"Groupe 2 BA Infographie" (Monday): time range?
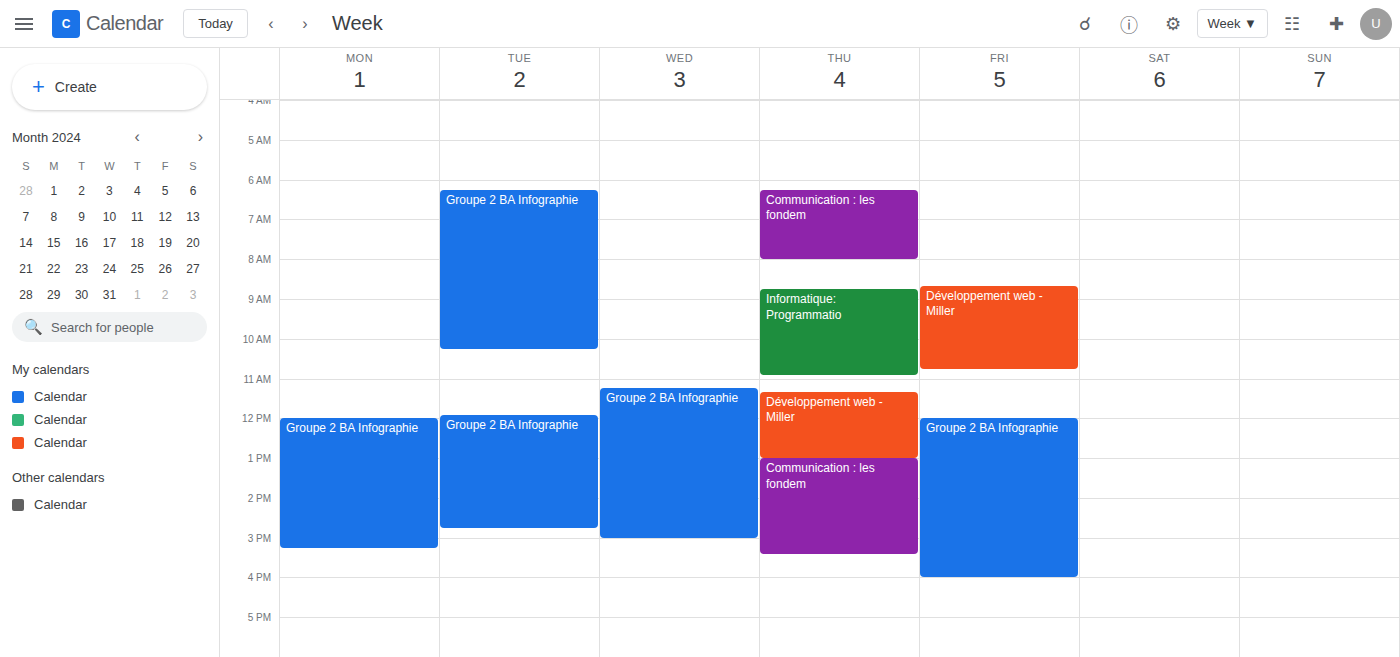
12:00 PM to 3:15 PM